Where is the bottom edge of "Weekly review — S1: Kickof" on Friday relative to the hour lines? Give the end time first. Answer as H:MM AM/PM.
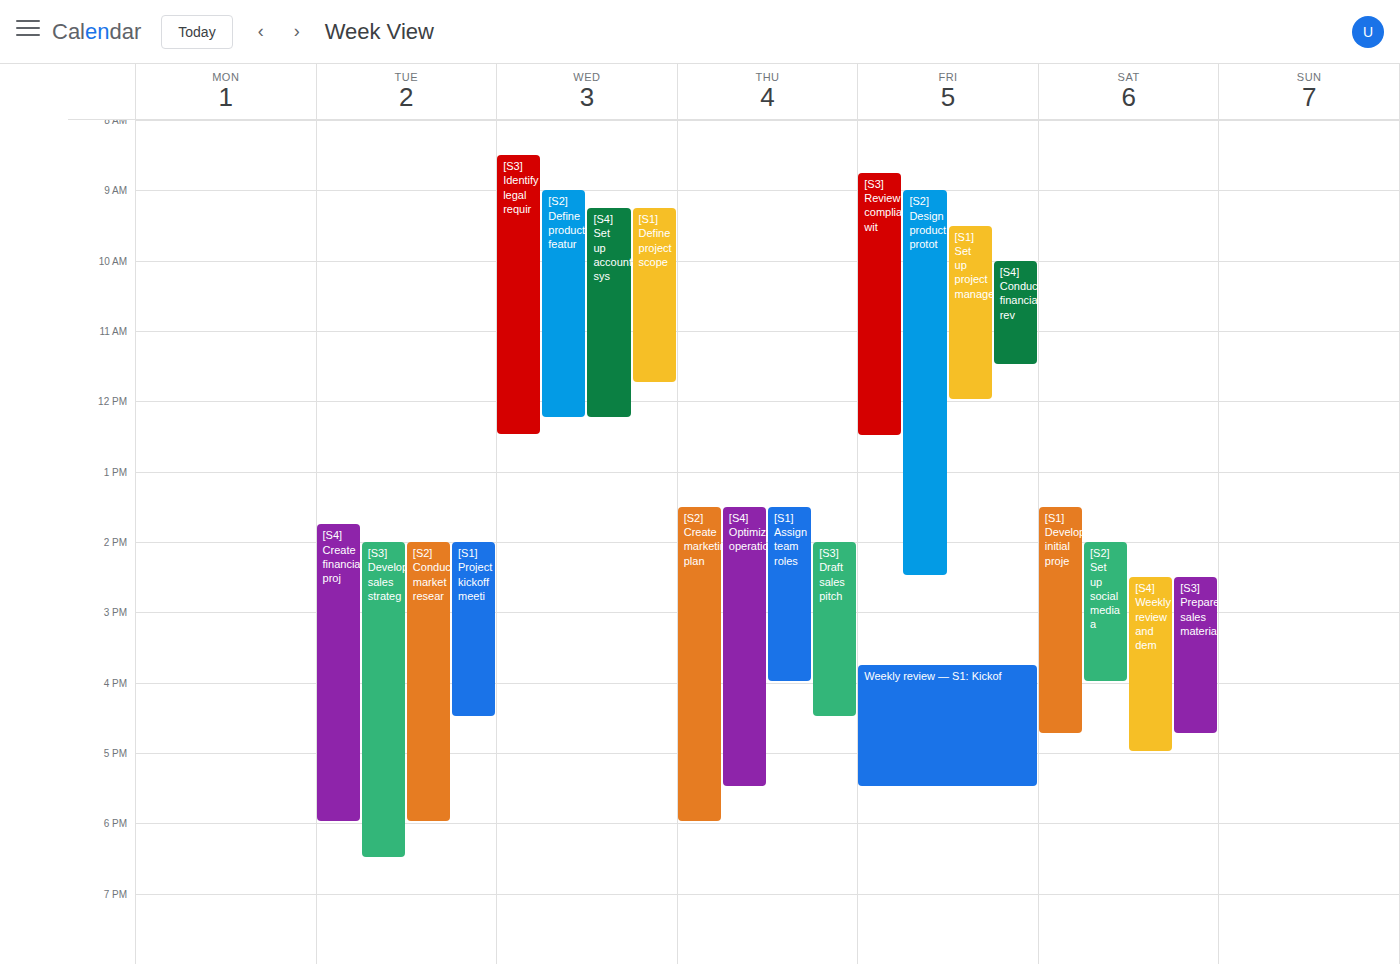
5:30 PM -- halfway between the 5 PM and 6 PM lines.